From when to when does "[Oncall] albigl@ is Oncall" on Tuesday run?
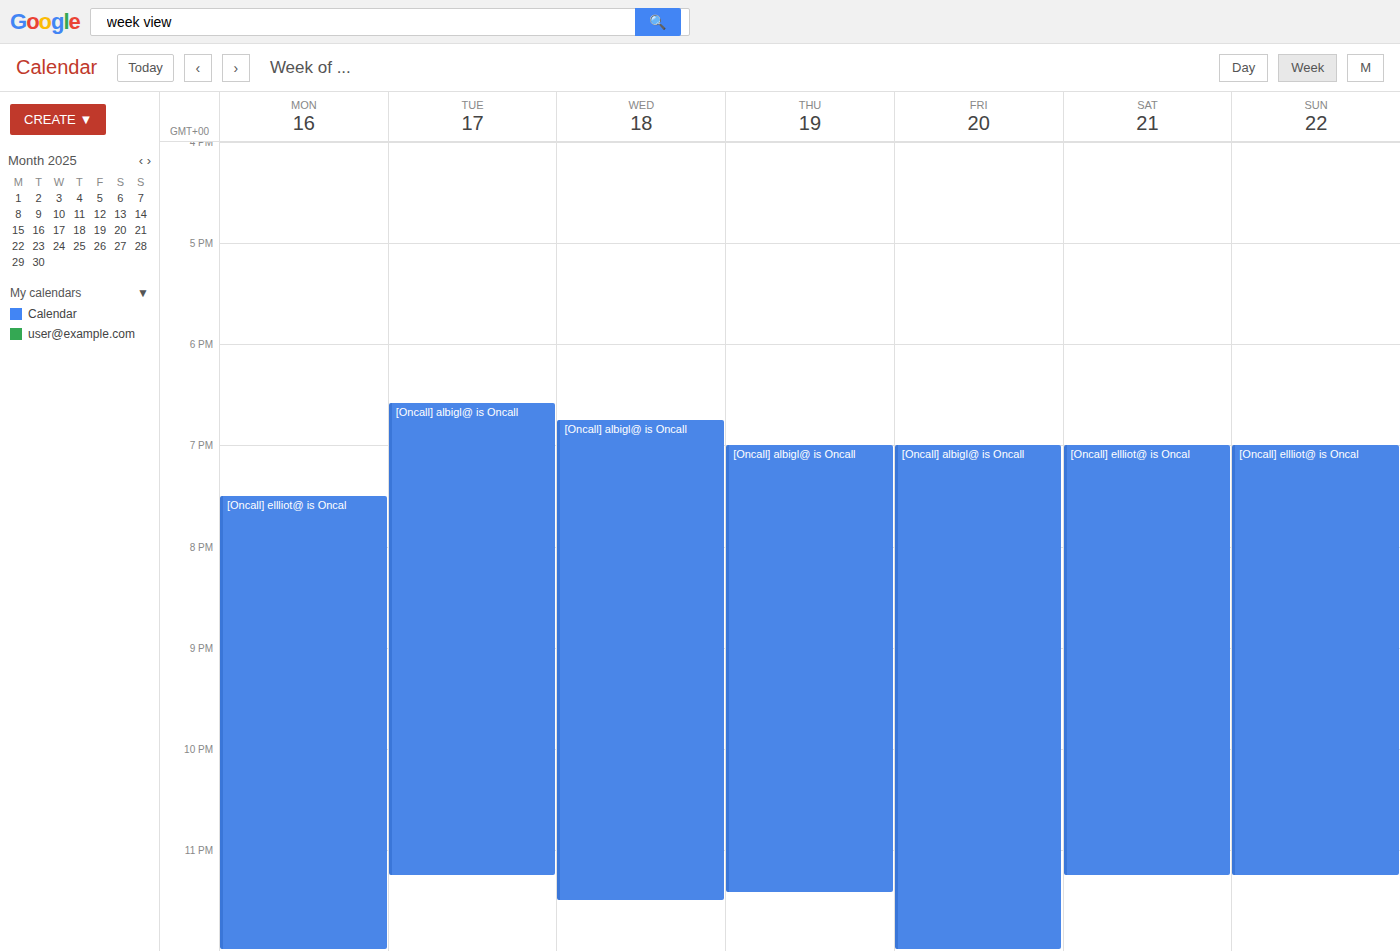
6:35 PM to 11:15 PM